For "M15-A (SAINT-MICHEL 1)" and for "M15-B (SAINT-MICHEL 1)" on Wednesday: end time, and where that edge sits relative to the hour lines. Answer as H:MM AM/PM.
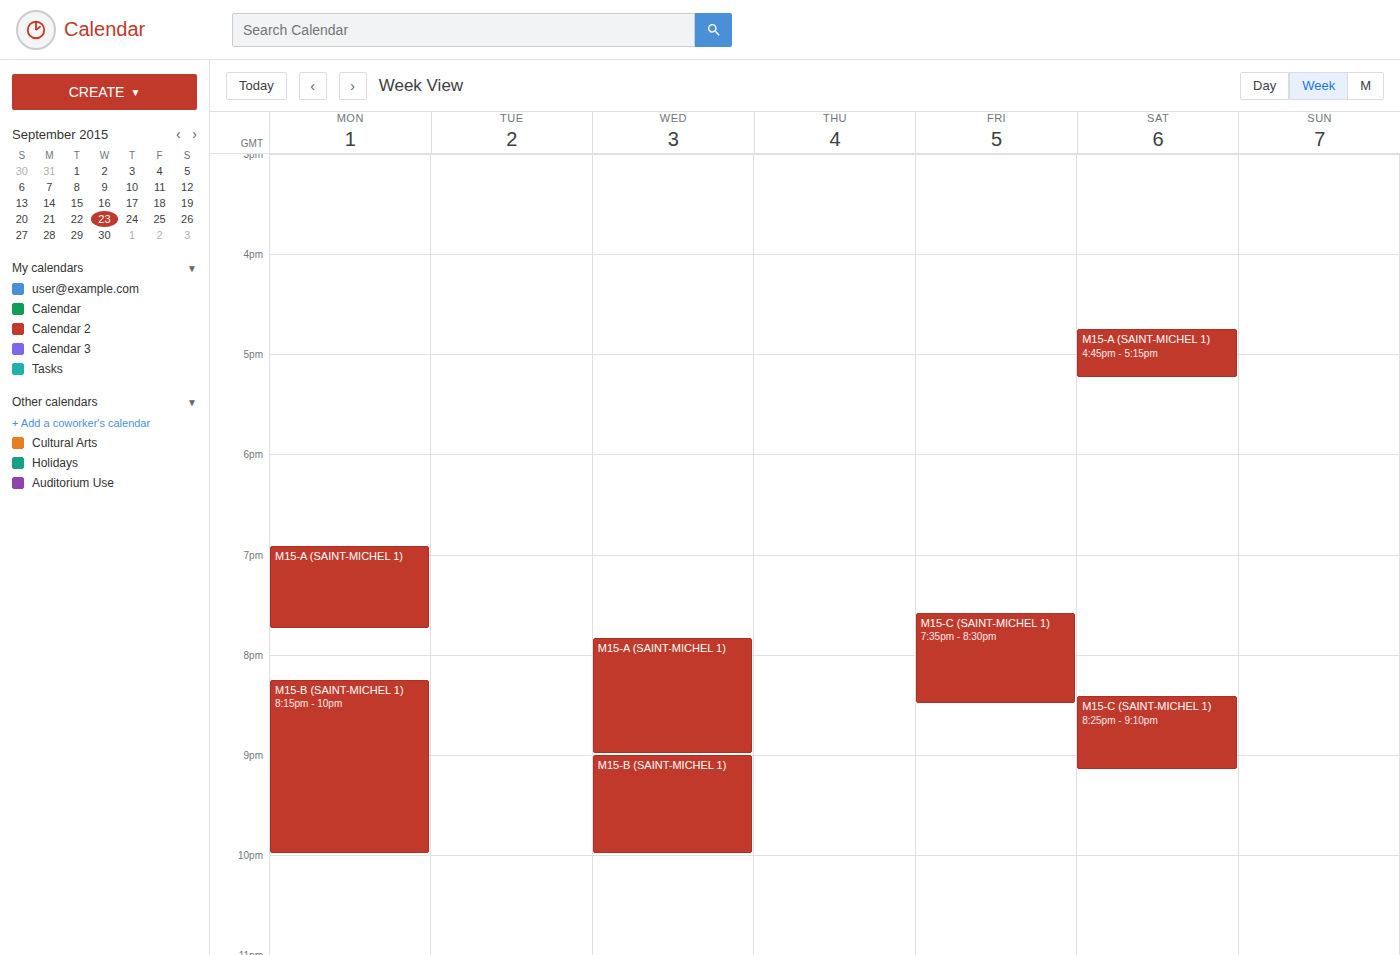
"M15-A (SAINT-MICHEL 1)": 9:00 PM, exactly on the 9 PM line. "M15-B (SAINT-MICHEL 1)": 10:00 PM, exactly on the 10 PM line.